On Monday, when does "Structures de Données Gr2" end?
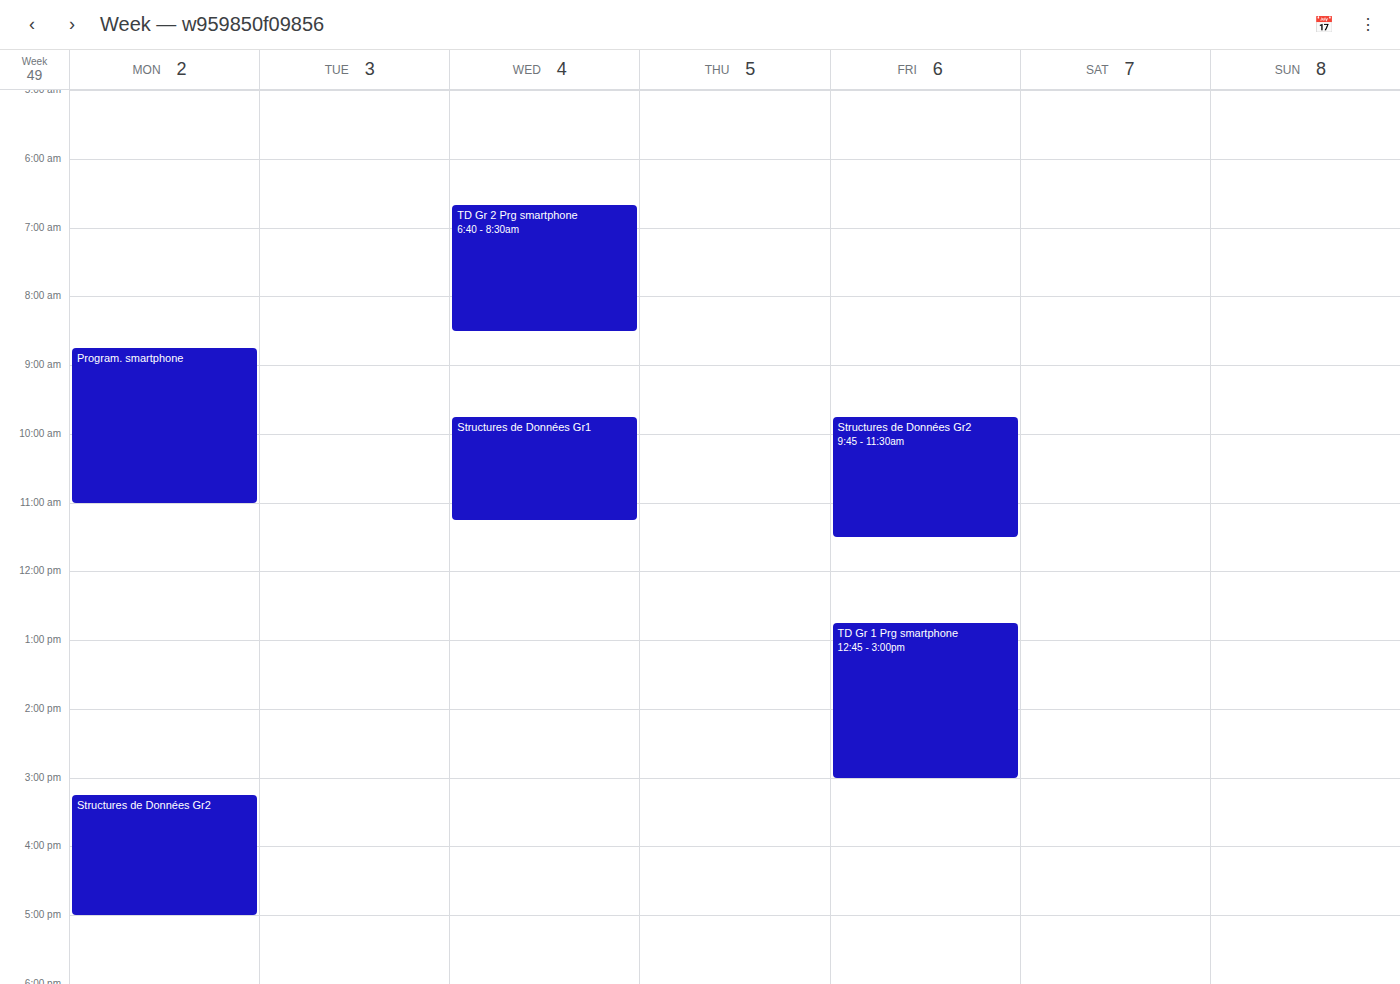
5:00 PM